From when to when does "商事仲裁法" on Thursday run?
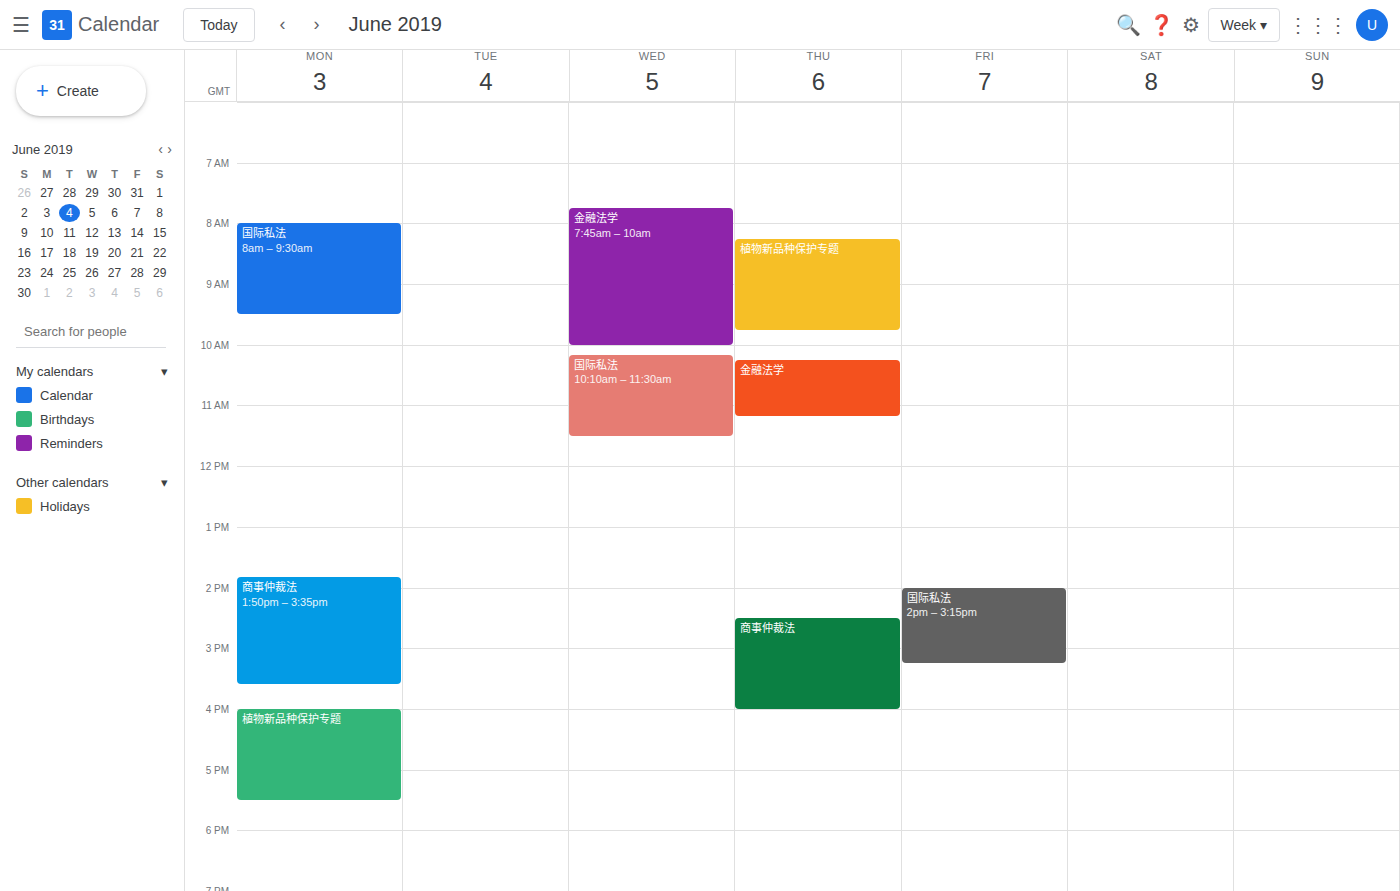
2:30 PM to 4:00 PM